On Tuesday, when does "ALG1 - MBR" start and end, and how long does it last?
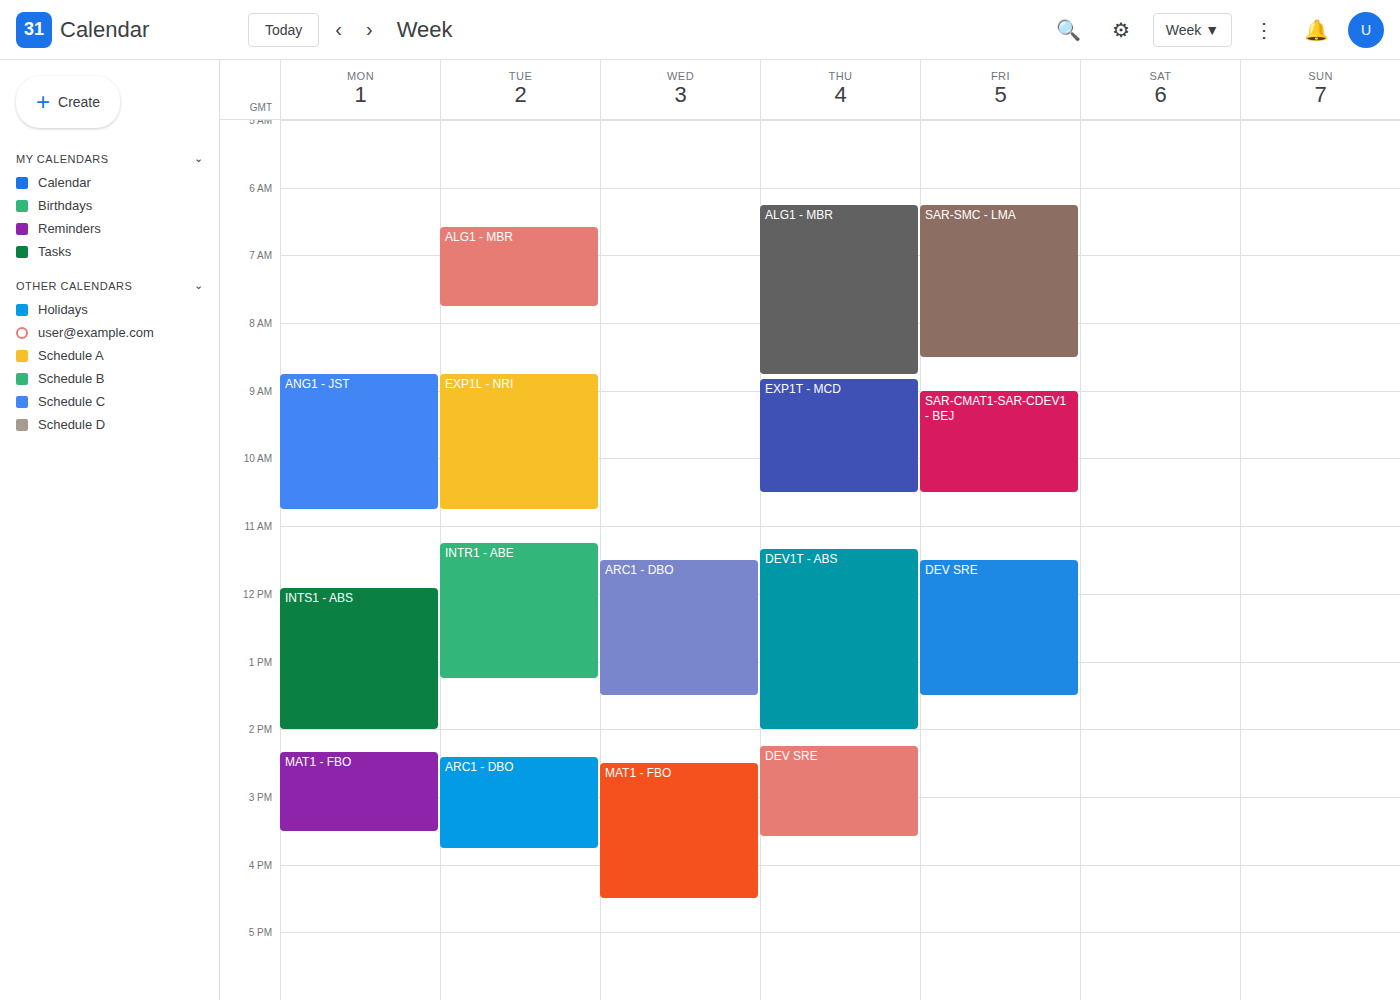
6:35 AM to 7:45 AM, 1 hour 10 minutes